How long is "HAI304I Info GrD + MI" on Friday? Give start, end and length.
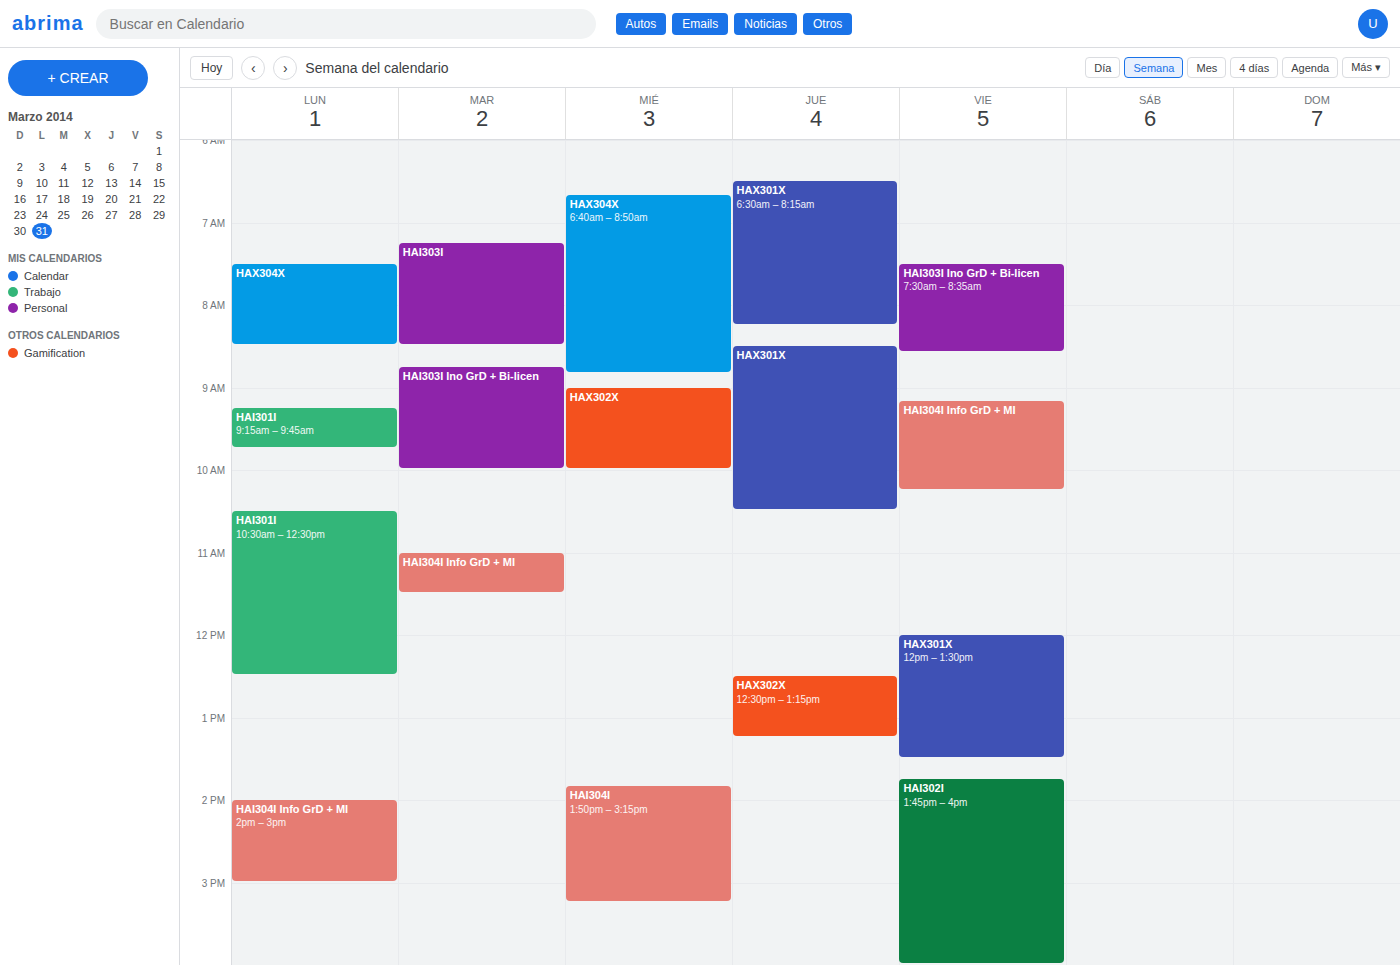
9:10 AM to 10:15 AM, 1 hour 5 minutes